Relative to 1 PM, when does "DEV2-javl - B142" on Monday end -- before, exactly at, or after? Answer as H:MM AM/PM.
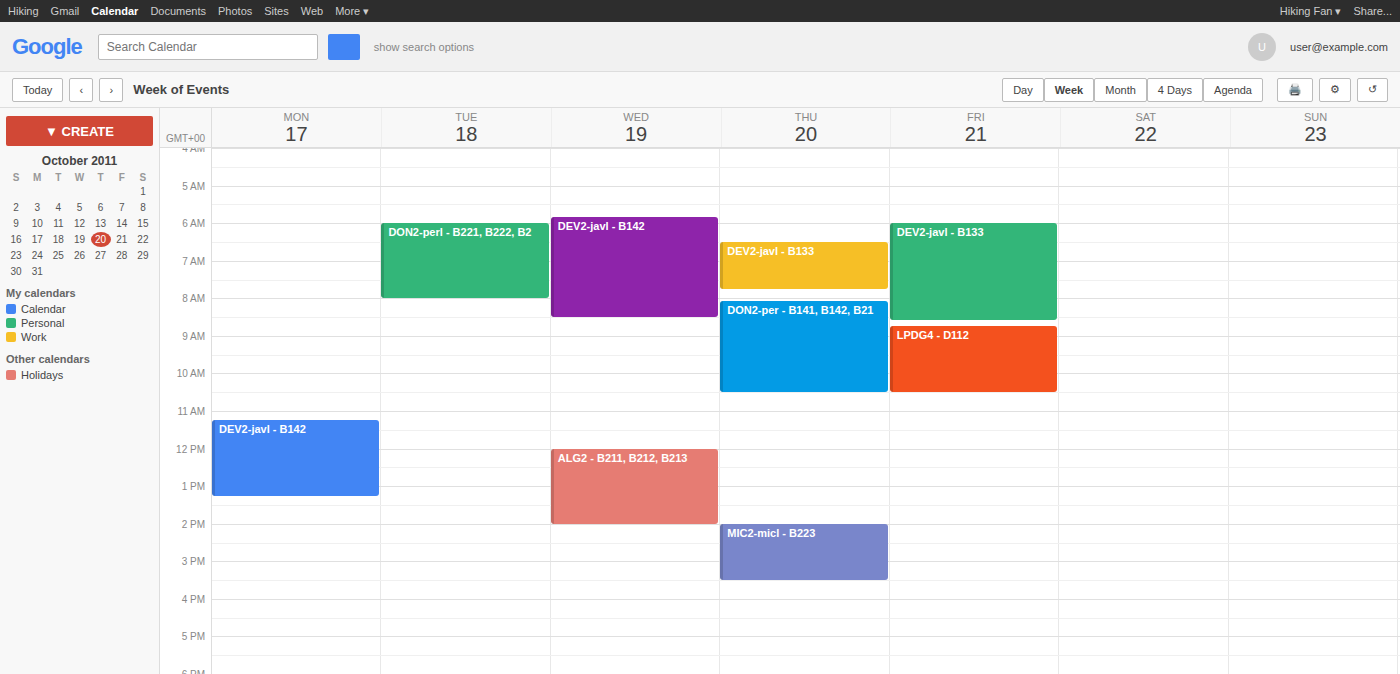
1:15 PM -- after 1 PM, 15 minutes below the 1 PM line.